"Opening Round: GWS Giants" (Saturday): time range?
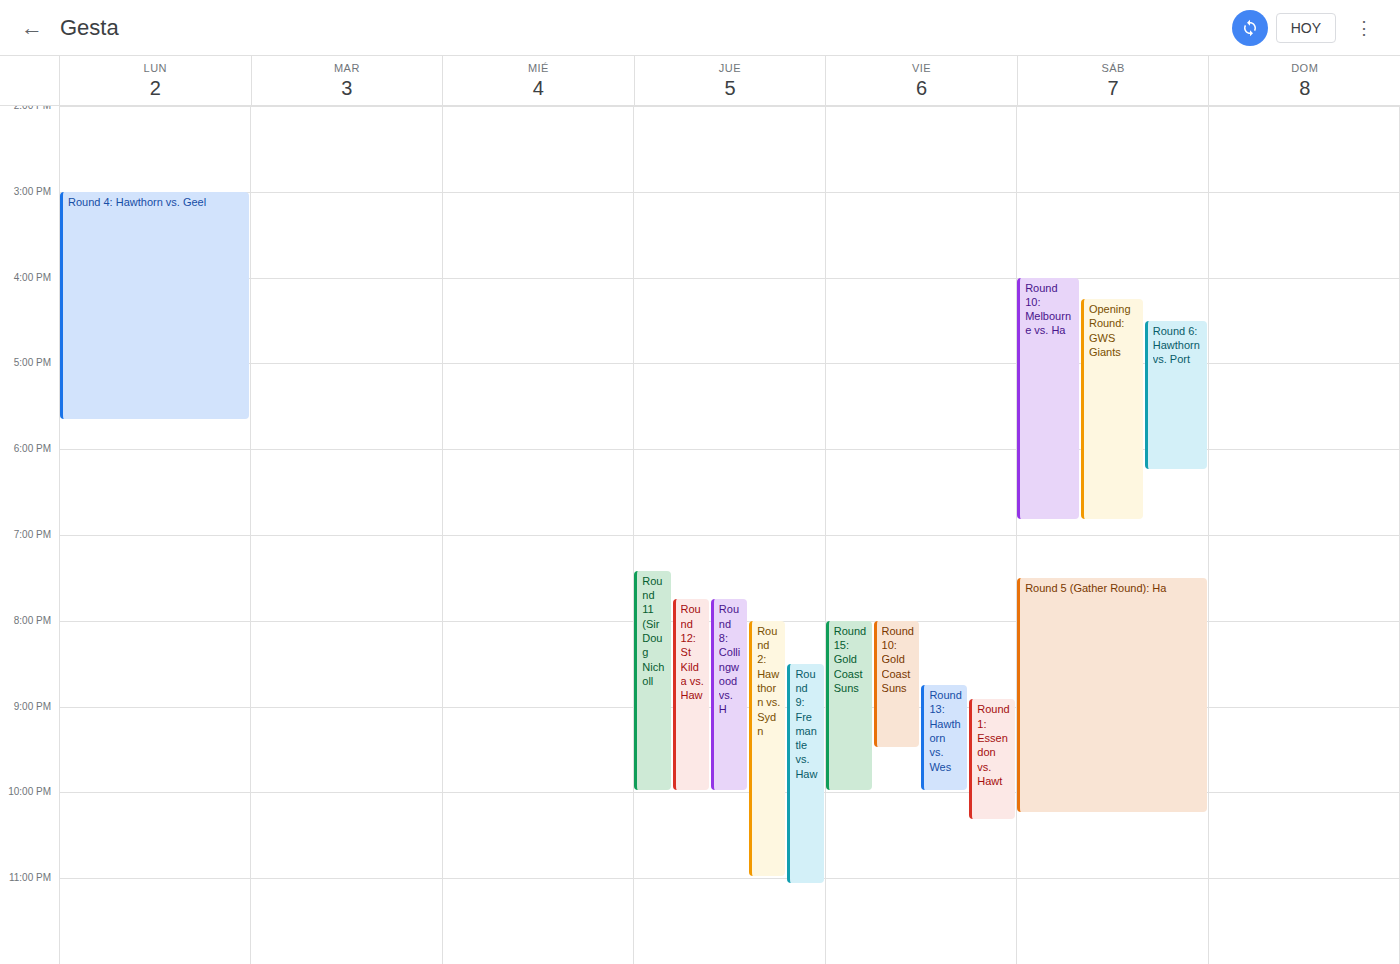
4:15 PM to 6:50 PM